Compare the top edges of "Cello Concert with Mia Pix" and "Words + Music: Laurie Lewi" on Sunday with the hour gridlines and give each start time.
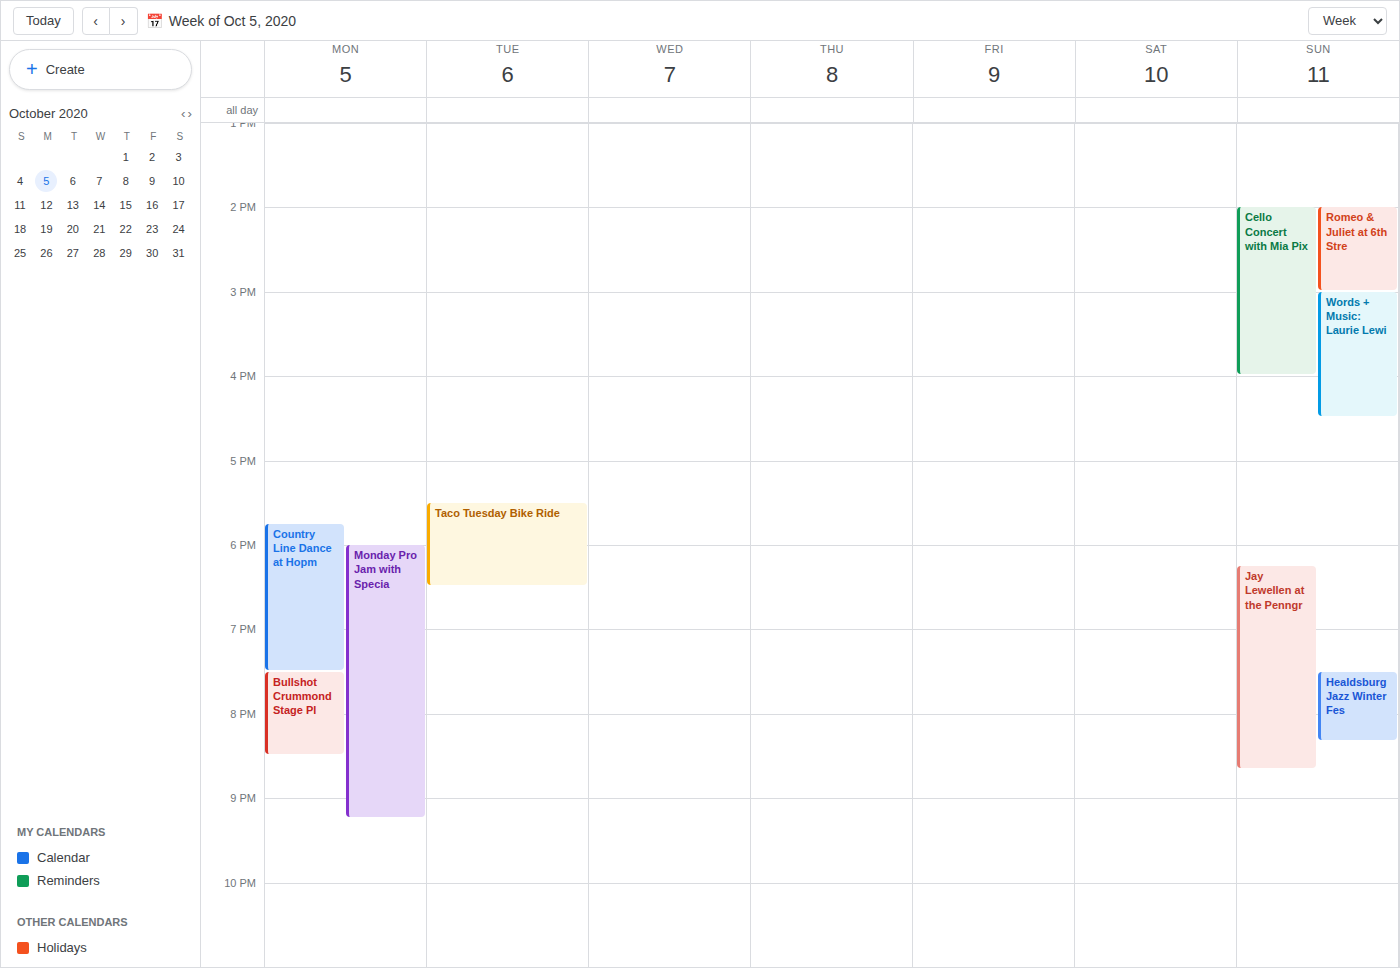
"Cello Concert with Mia Pix": 2:00 PM, exactly on the 2 PM line. "Words + Music: Laurie Lewi": 3:00 PM, exactly on the 3 PM line.